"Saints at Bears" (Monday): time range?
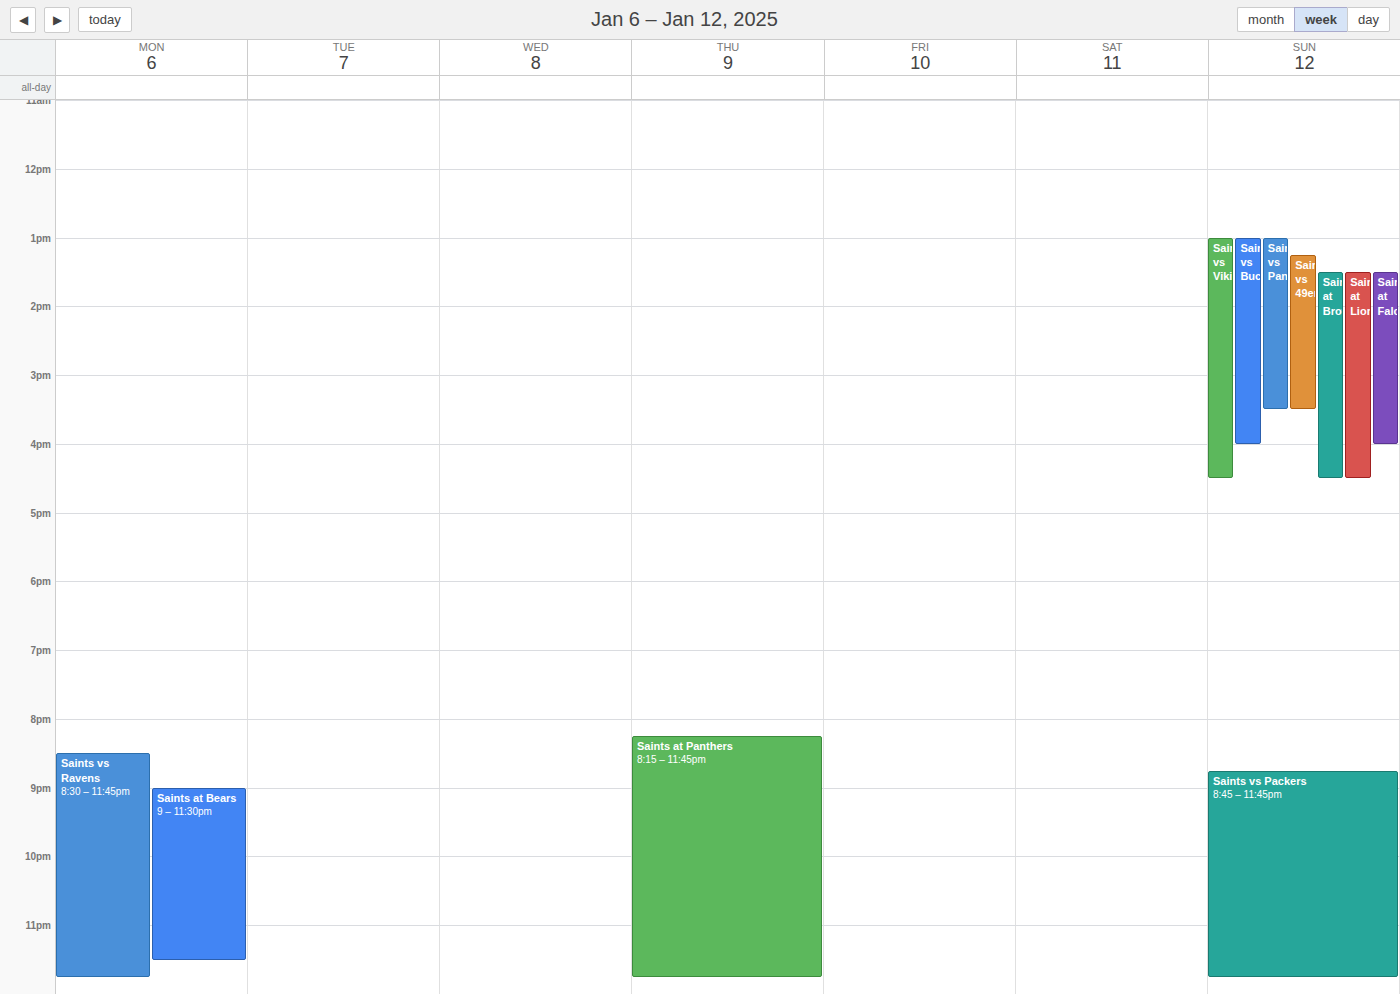
9:00 PM to 11:30 PM